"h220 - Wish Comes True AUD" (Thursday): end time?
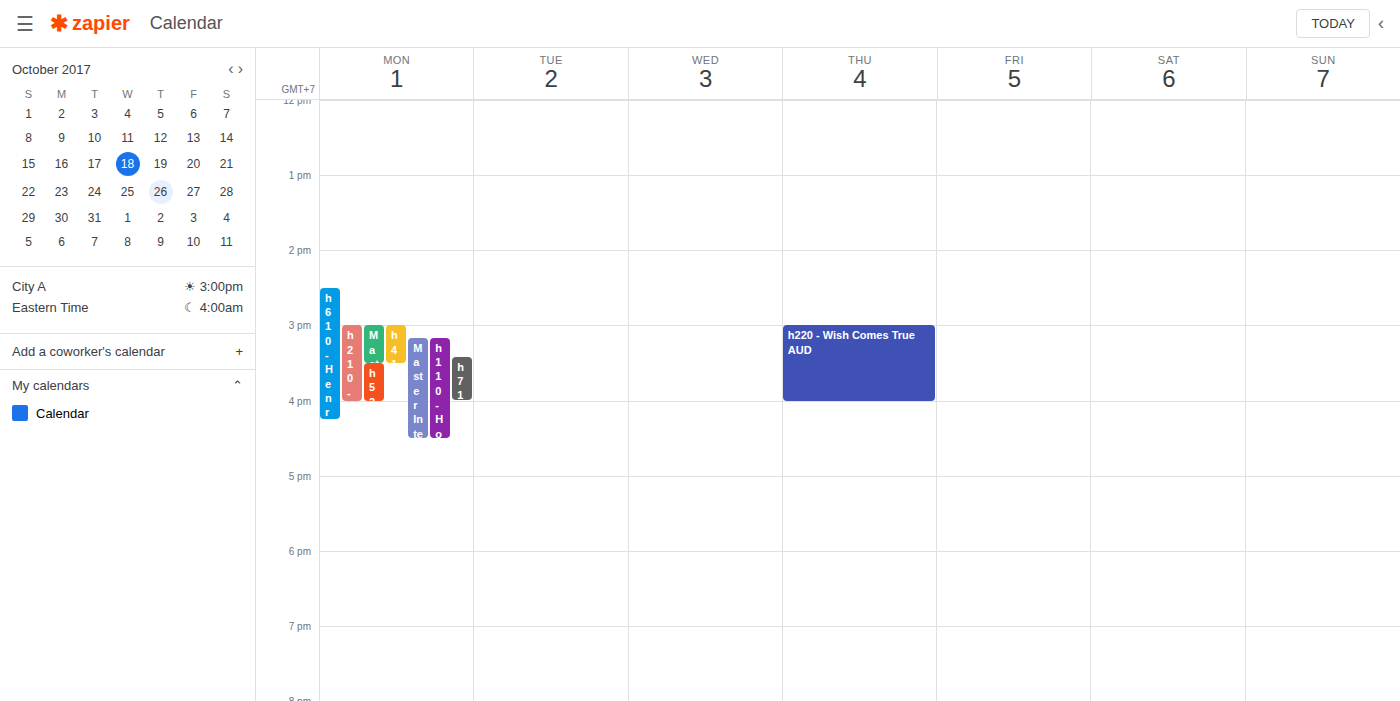
4:00 PM